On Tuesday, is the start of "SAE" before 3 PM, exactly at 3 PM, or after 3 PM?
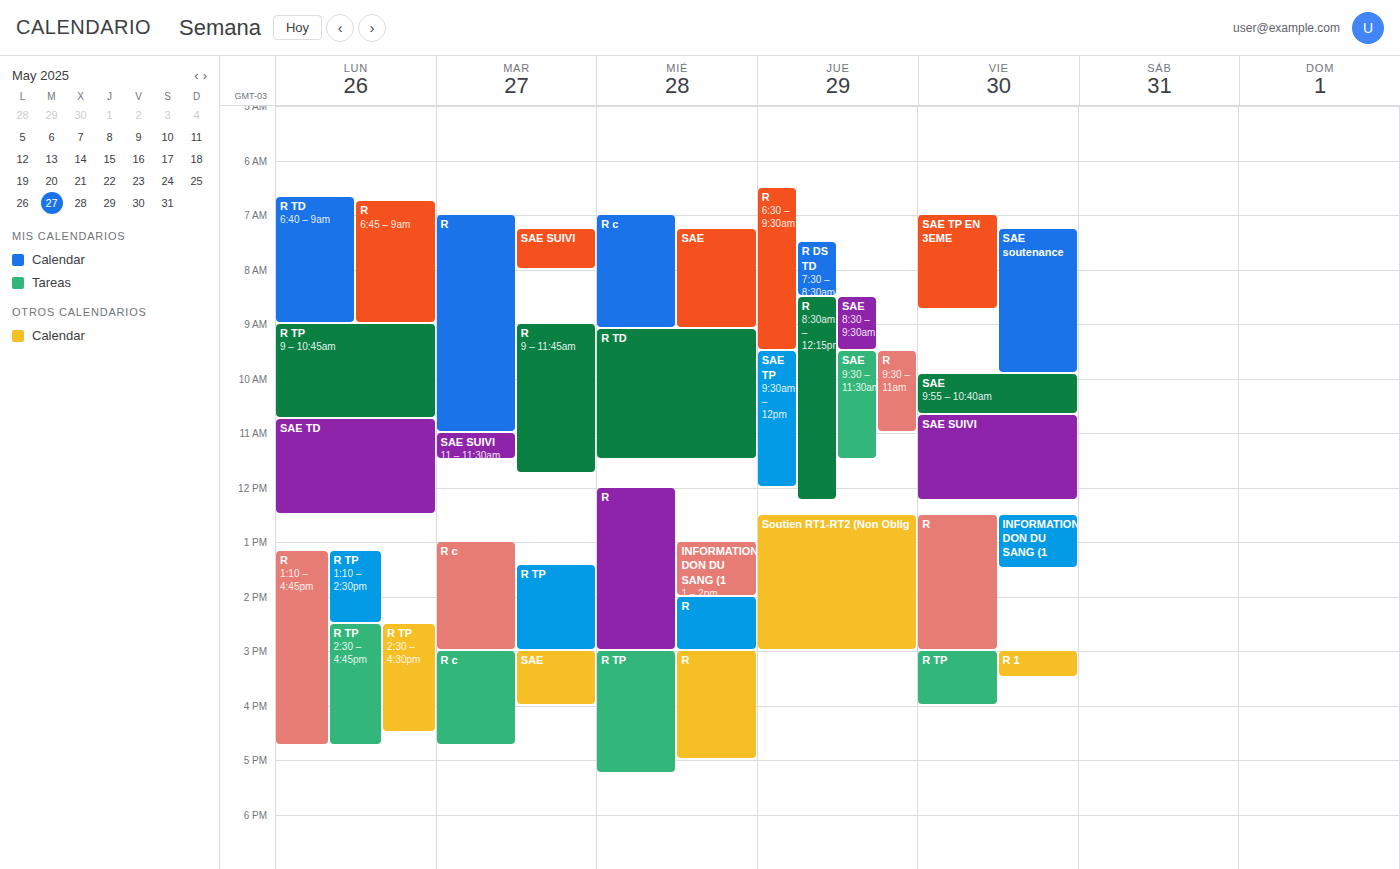
3:00 PM -- exactly at 3 PM, on the 3 PM line.